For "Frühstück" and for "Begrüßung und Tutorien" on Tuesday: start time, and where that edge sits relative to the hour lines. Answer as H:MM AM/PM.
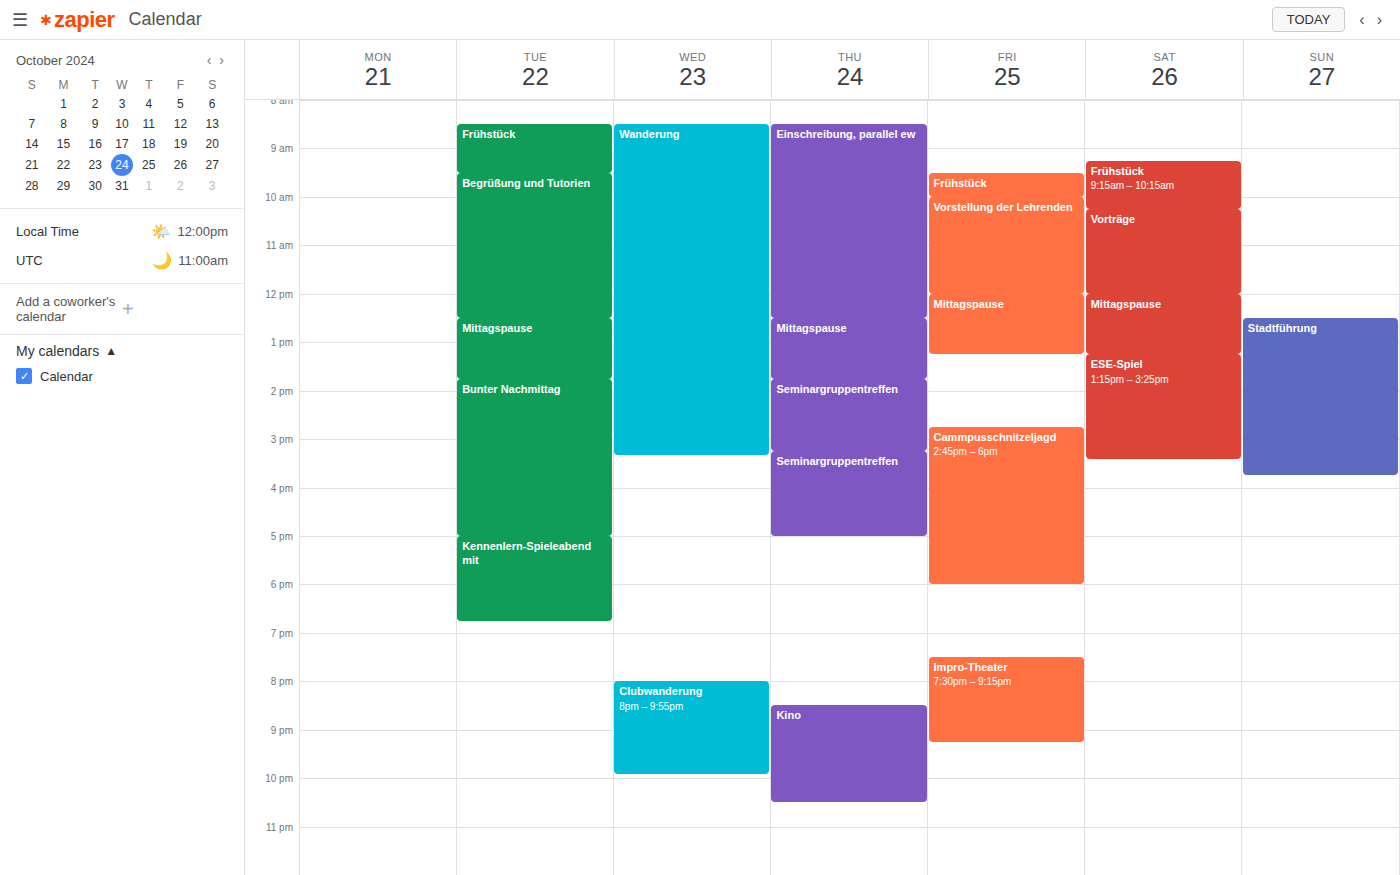
"Frühstück": 8:30 AM, halfway between the 8 AM and 9 AM lines. "Begrüßung und Tutorien": 9:30 AM, halfway between the 9 AM and 10 AM lines.